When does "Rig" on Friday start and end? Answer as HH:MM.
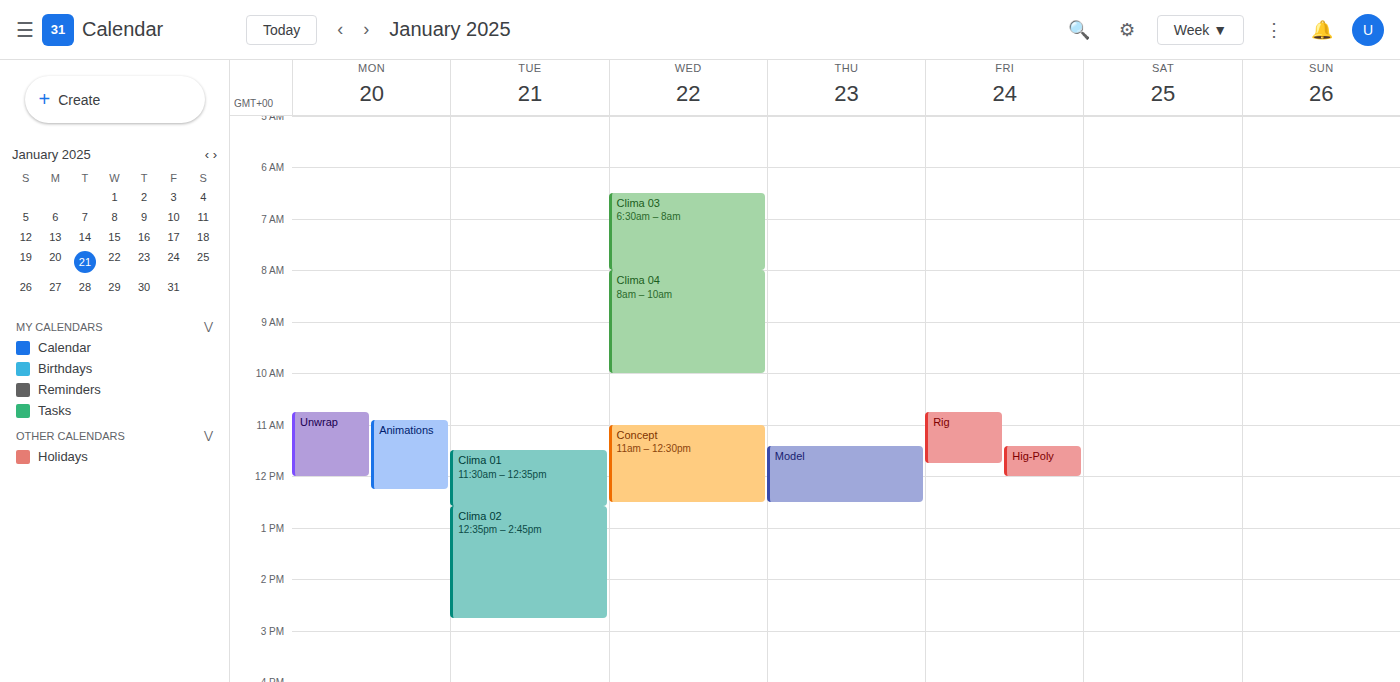
10:45 to 11:45